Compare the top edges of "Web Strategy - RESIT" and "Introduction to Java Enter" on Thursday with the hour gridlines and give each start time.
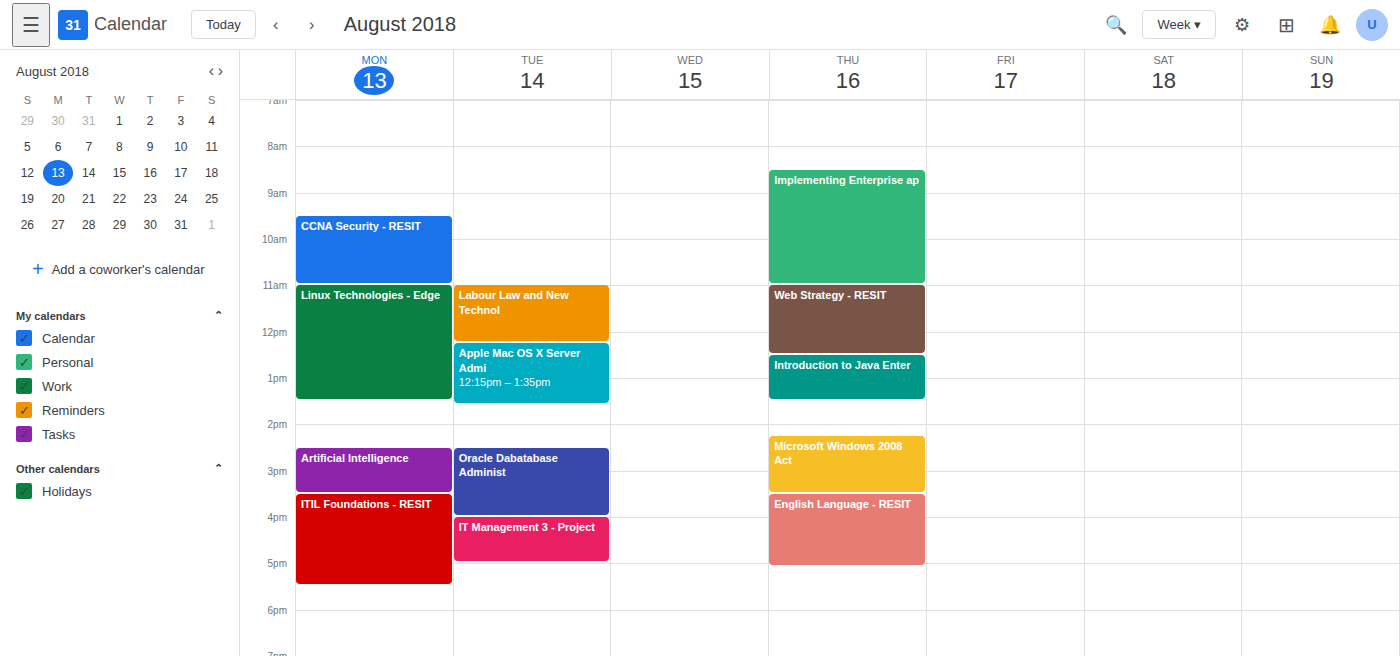
"Web Strategy - RESIT": 11:00 AM, exactly on the 11 AM line. "Introduction to Java Enter": 12:30 PM, halfway between the 12 PM and 1 PM lines.